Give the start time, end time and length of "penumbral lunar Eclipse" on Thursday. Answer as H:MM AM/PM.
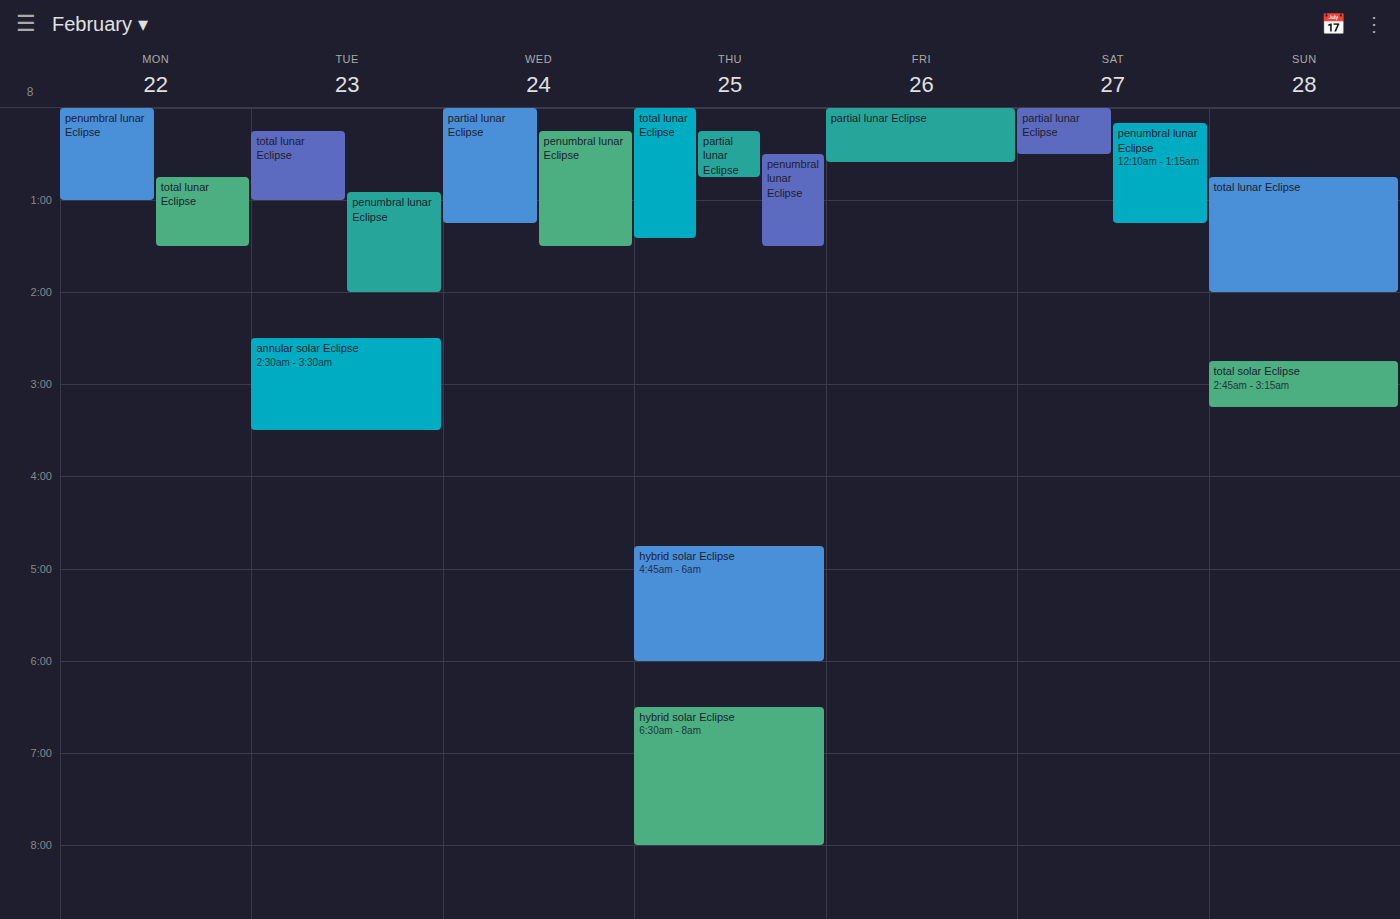
12:30 AM to 1:30 AM, 1 hour